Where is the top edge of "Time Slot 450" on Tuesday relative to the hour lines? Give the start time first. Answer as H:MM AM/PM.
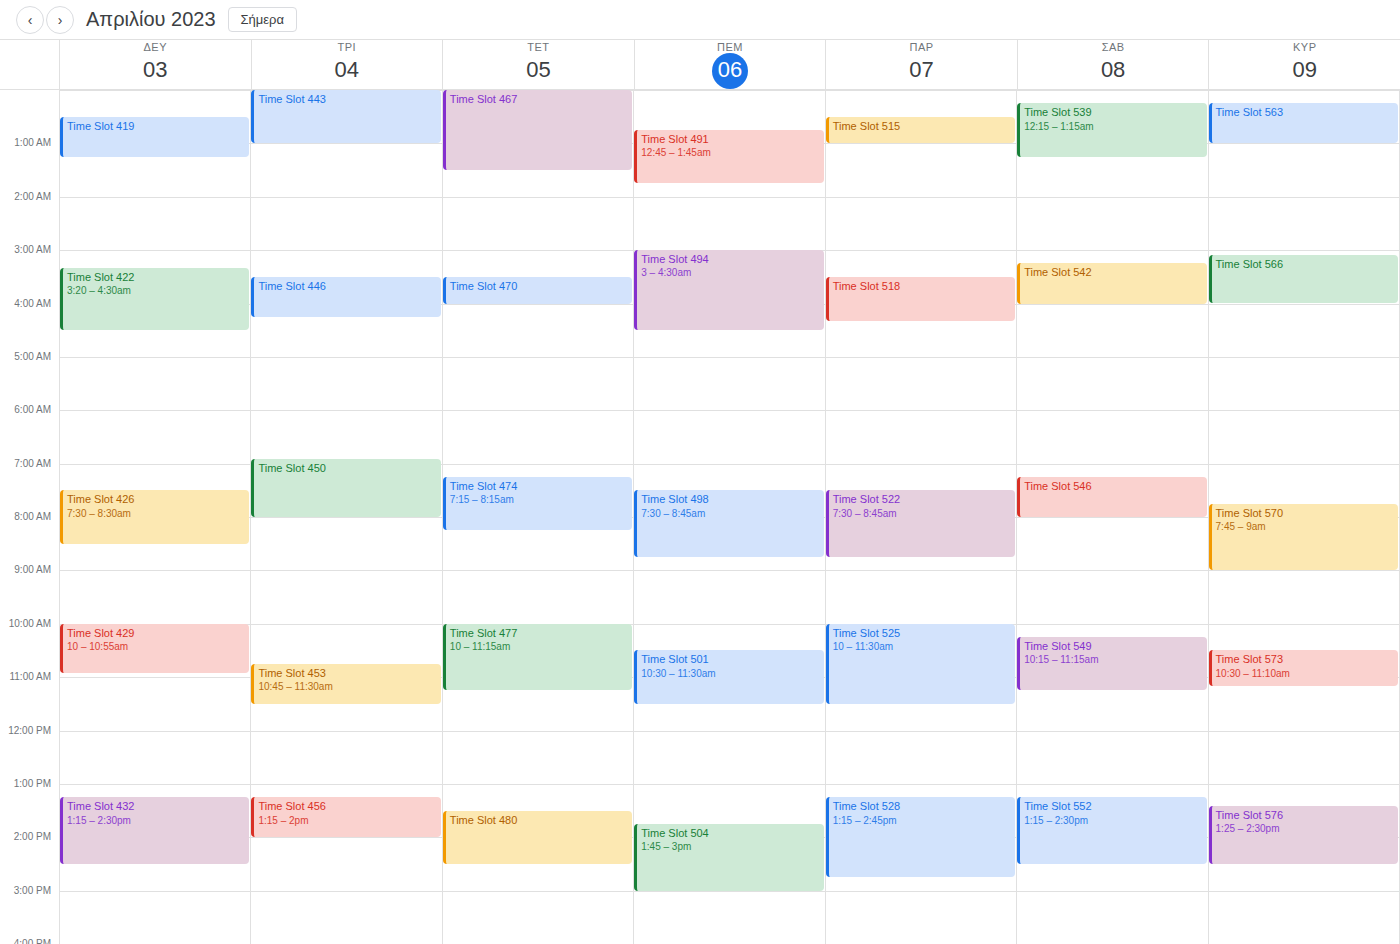
6:55 AM -- neither: 55 minutes below the 6 AM line and 5 minutes above the 7 AM line.